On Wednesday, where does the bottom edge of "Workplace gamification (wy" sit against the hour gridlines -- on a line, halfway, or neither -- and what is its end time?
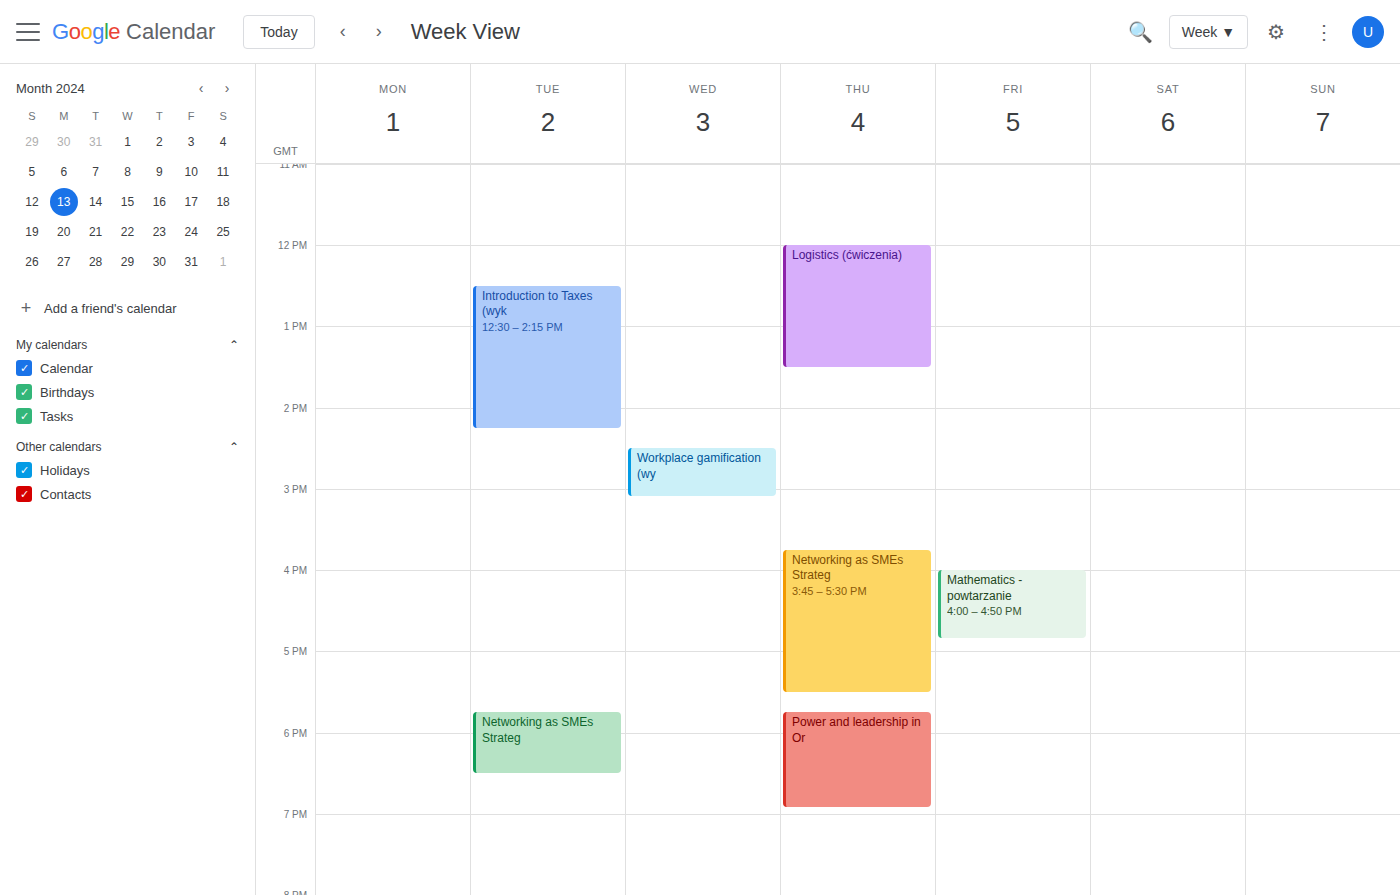
15:05 -- neither: 5 minutes below the 15:00 line and 55 minutes above the 16:00 line.